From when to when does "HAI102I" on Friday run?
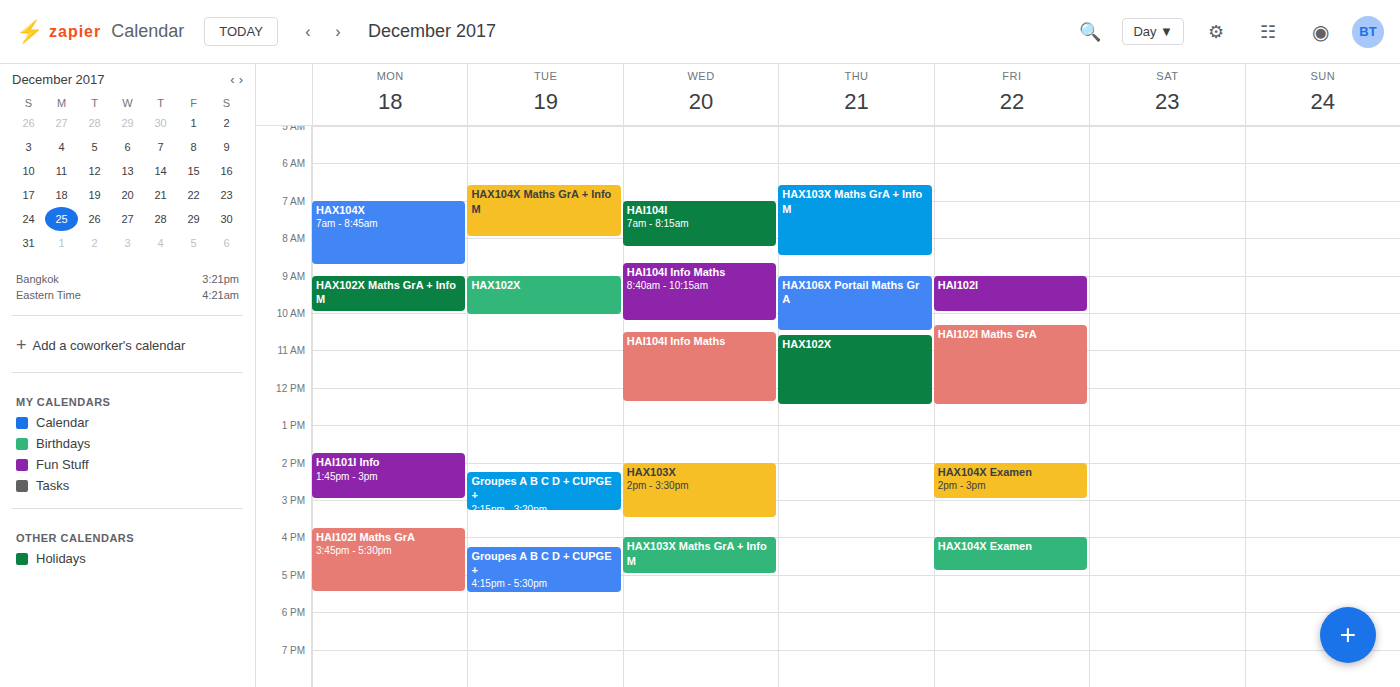
9:00 AM to 10:00 AM